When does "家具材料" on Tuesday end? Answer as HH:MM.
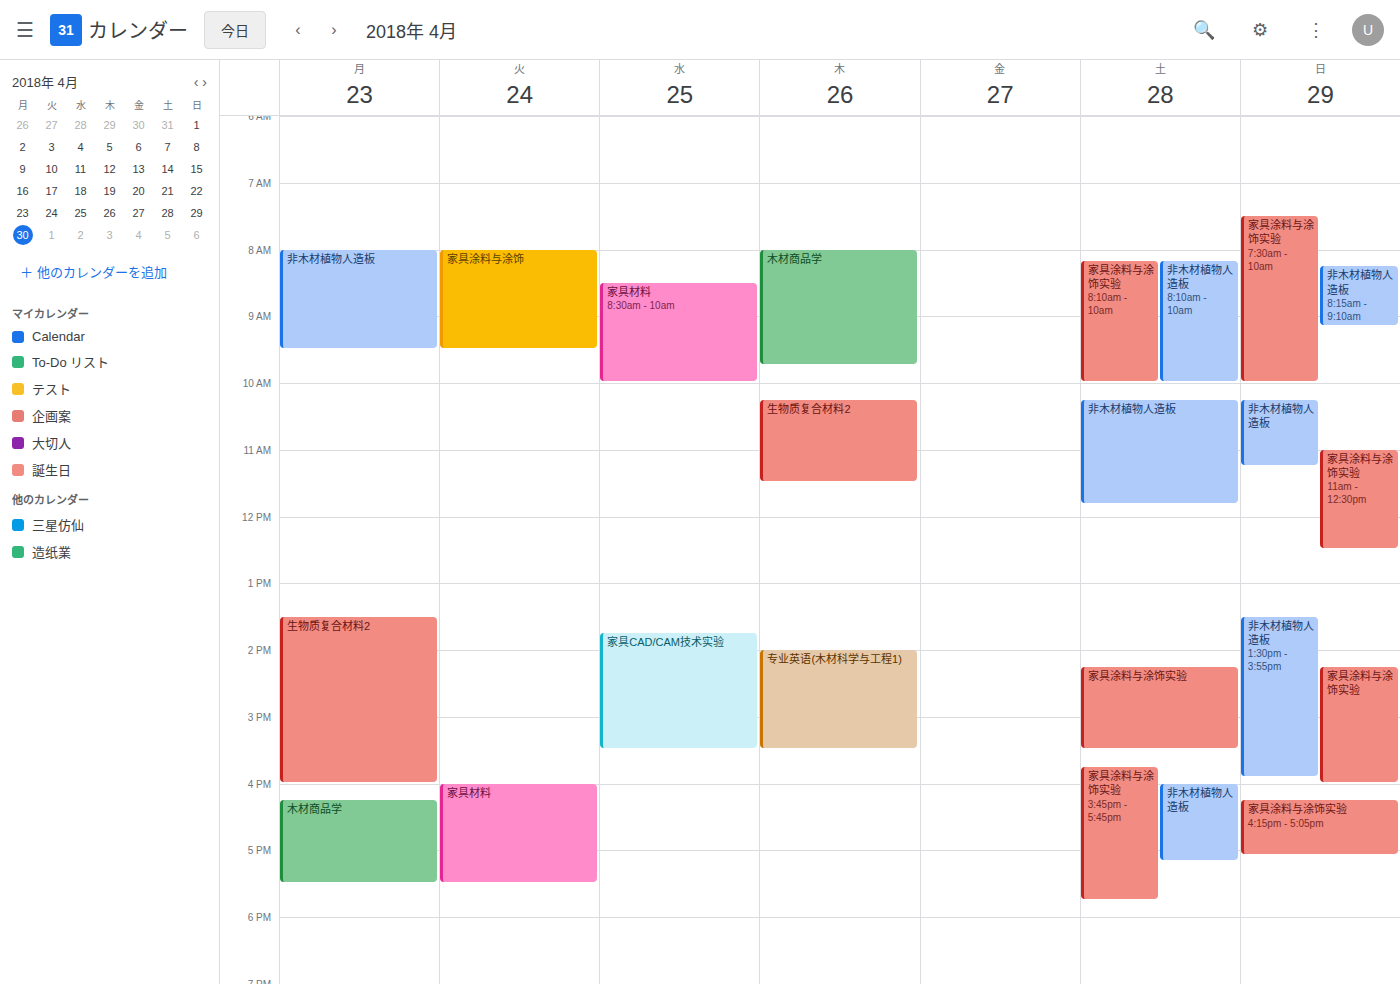
17:30